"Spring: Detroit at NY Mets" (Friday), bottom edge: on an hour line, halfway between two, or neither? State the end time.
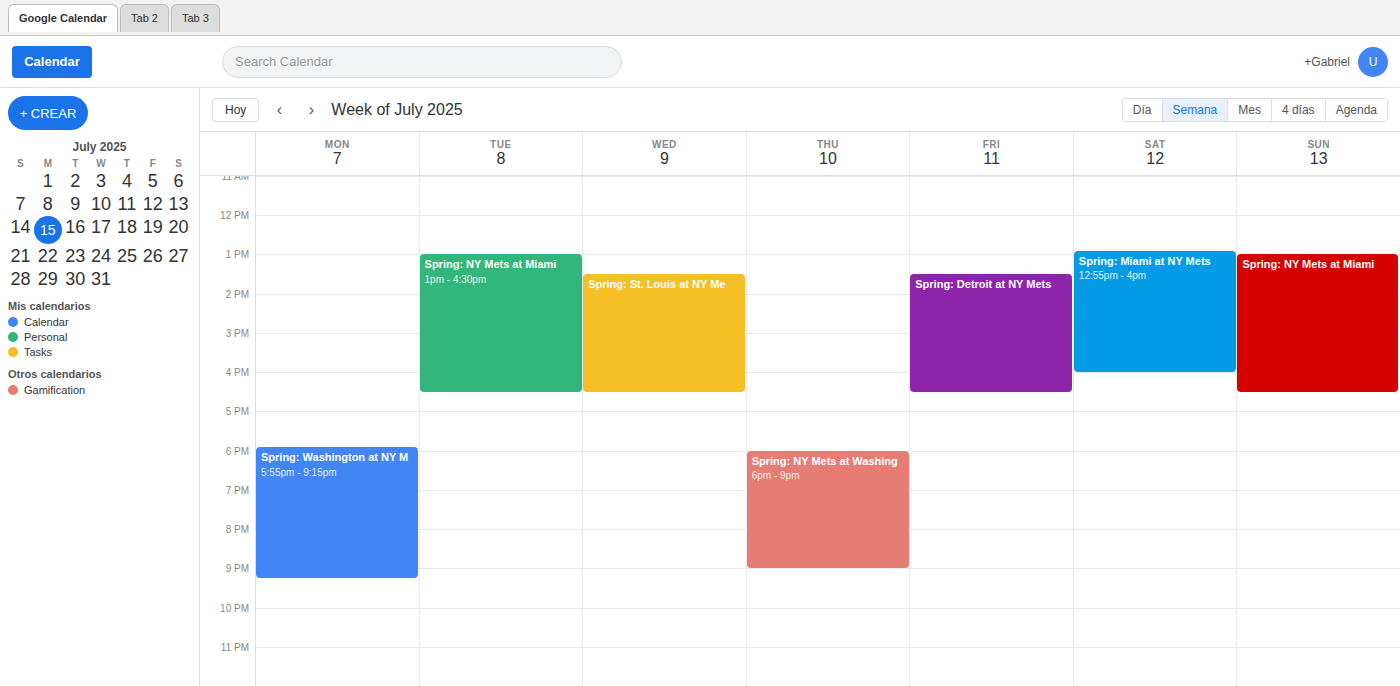
4:30 PM -- halfway between the 4 PM and 5 PM lines.